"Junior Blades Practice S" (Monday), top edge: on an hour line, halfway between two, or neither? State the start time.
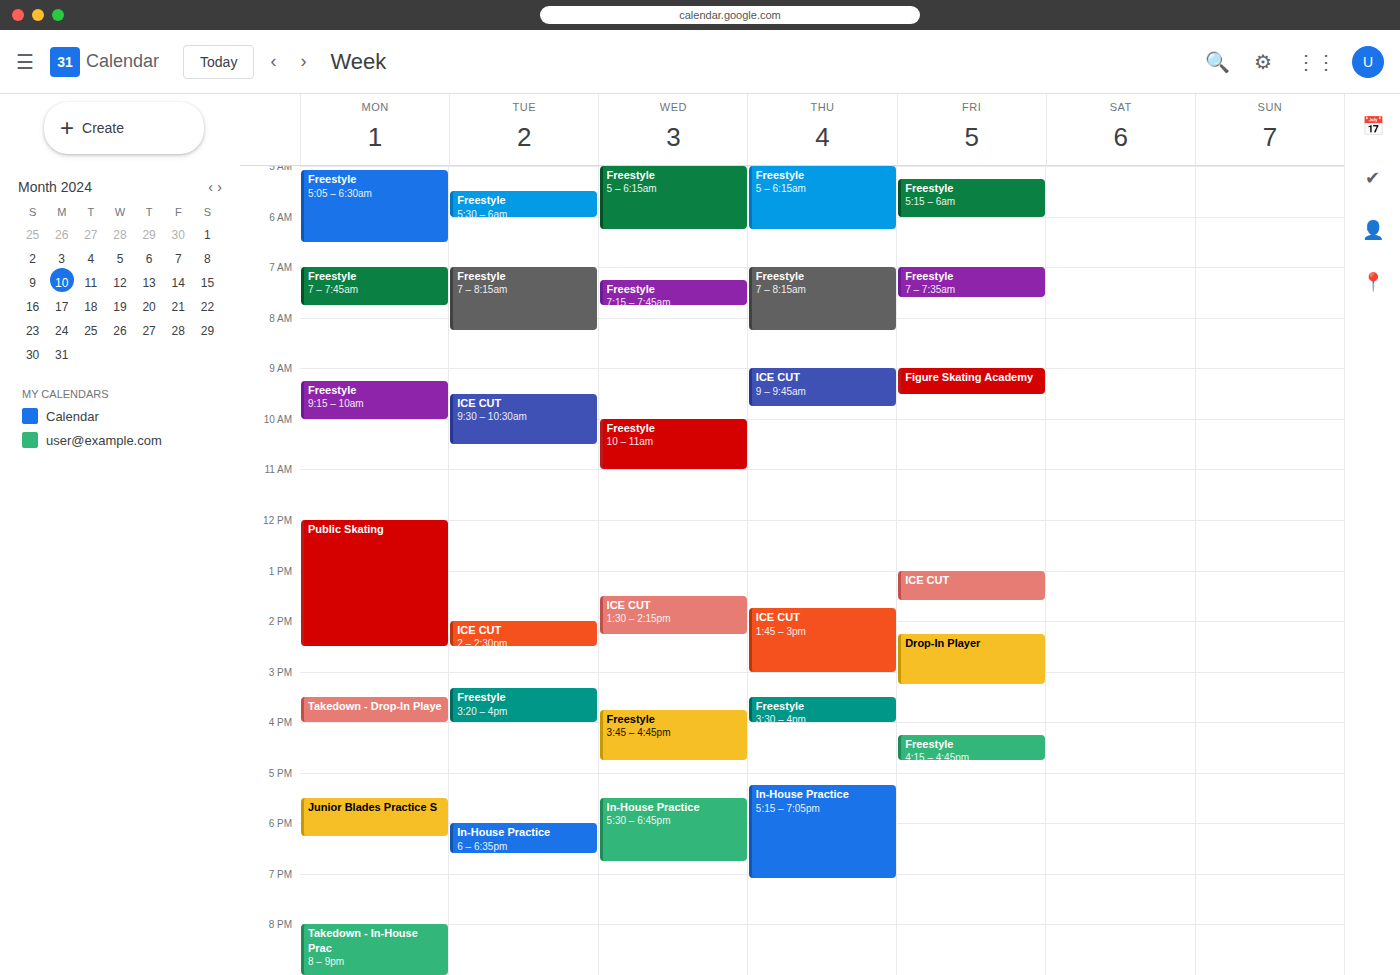
5:30 PM -- halfway between the 5 PM and 6 PM lines.